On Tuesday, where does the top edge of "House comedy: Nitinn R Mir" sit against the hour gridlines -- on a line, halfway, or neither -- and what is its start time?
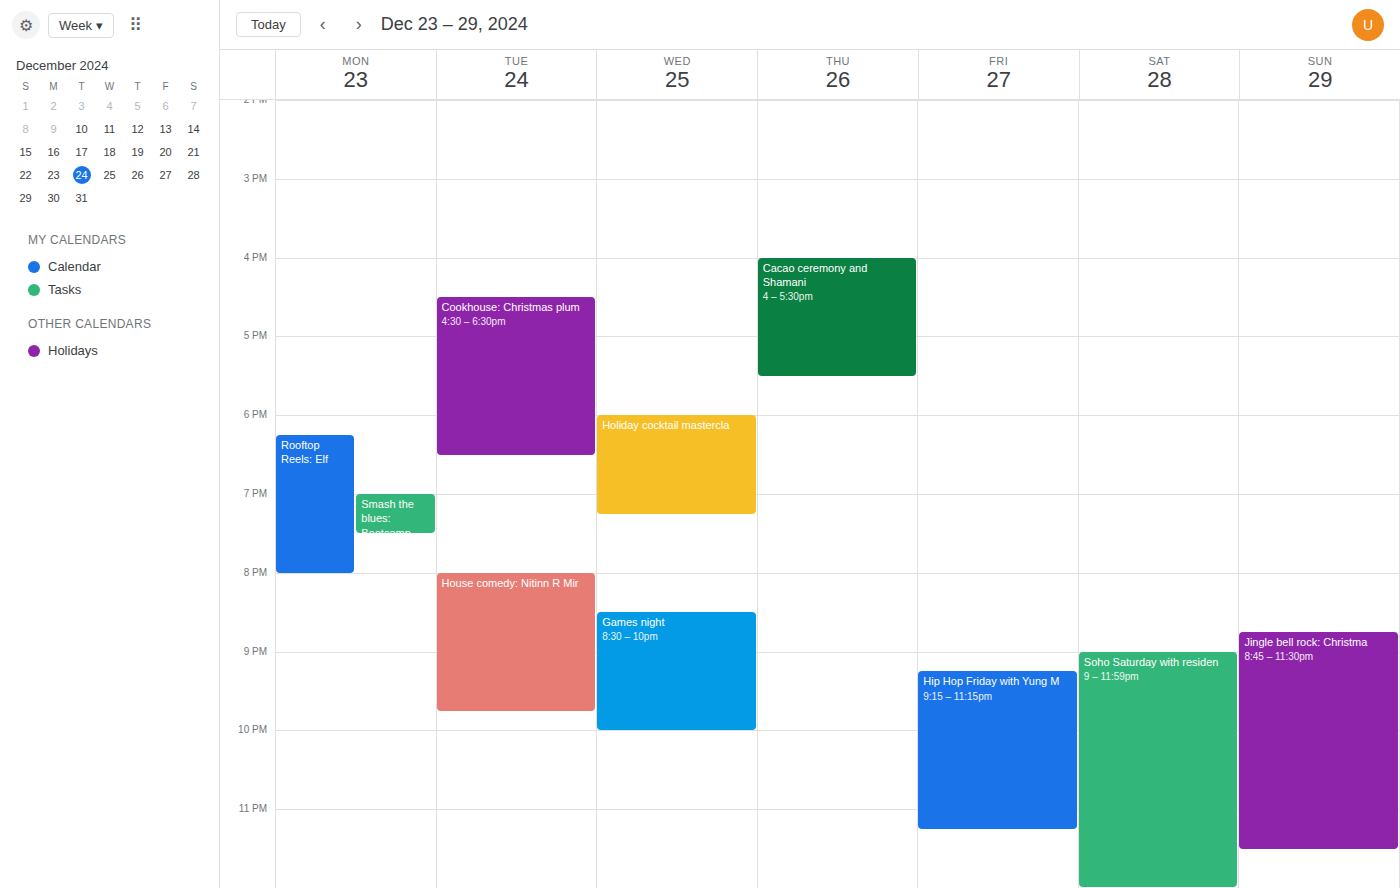
8:00 PM -- exactly on the 8 PM line.